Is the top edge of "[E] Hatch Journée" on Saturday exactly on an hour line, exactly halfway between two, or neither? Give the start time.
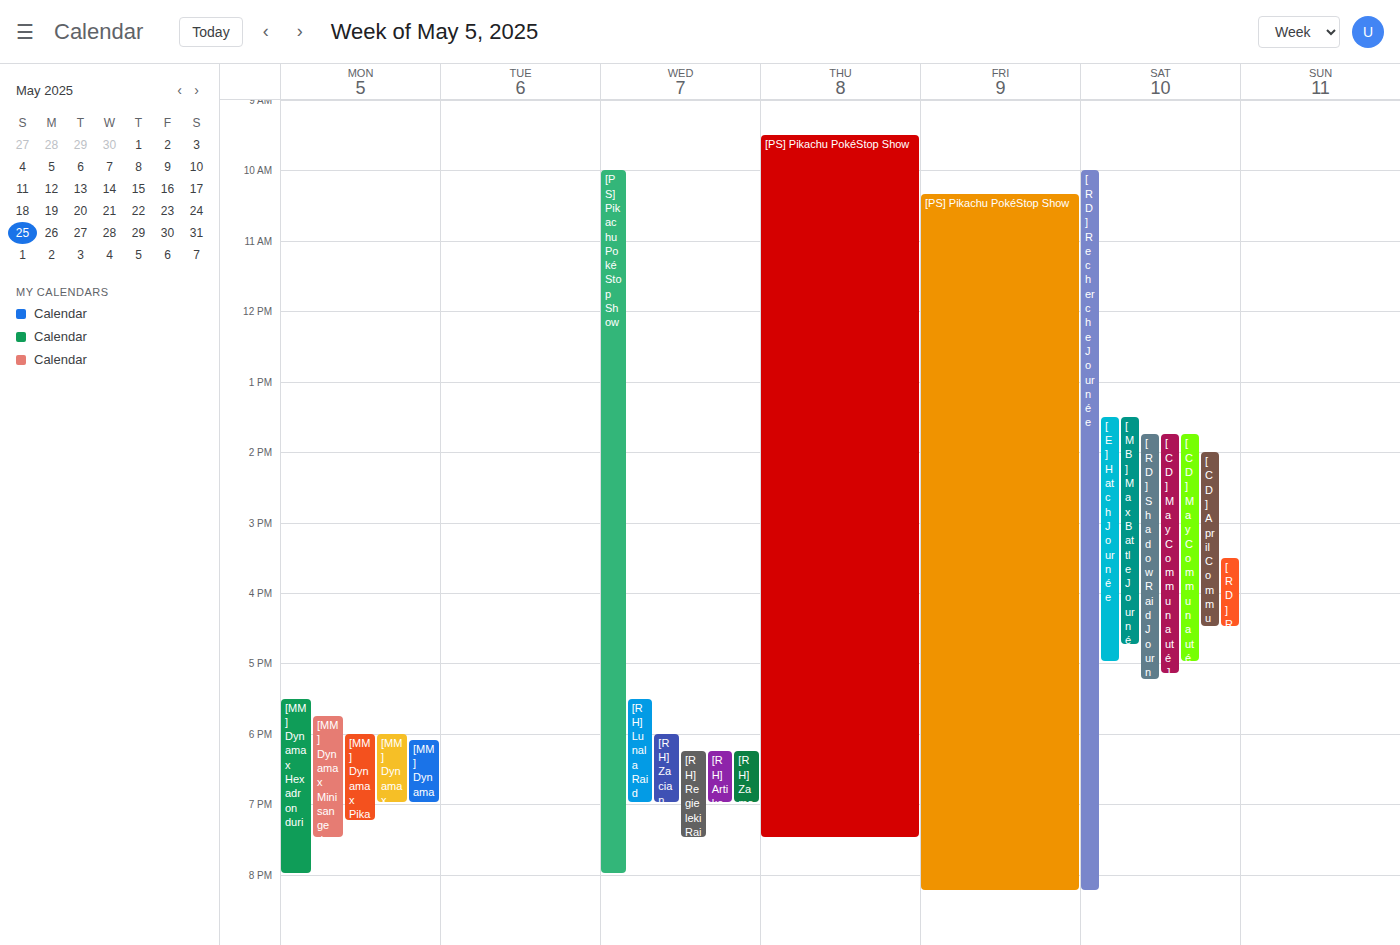
1:30 PM -- halfway between the 1 PM and 2 PM lines.